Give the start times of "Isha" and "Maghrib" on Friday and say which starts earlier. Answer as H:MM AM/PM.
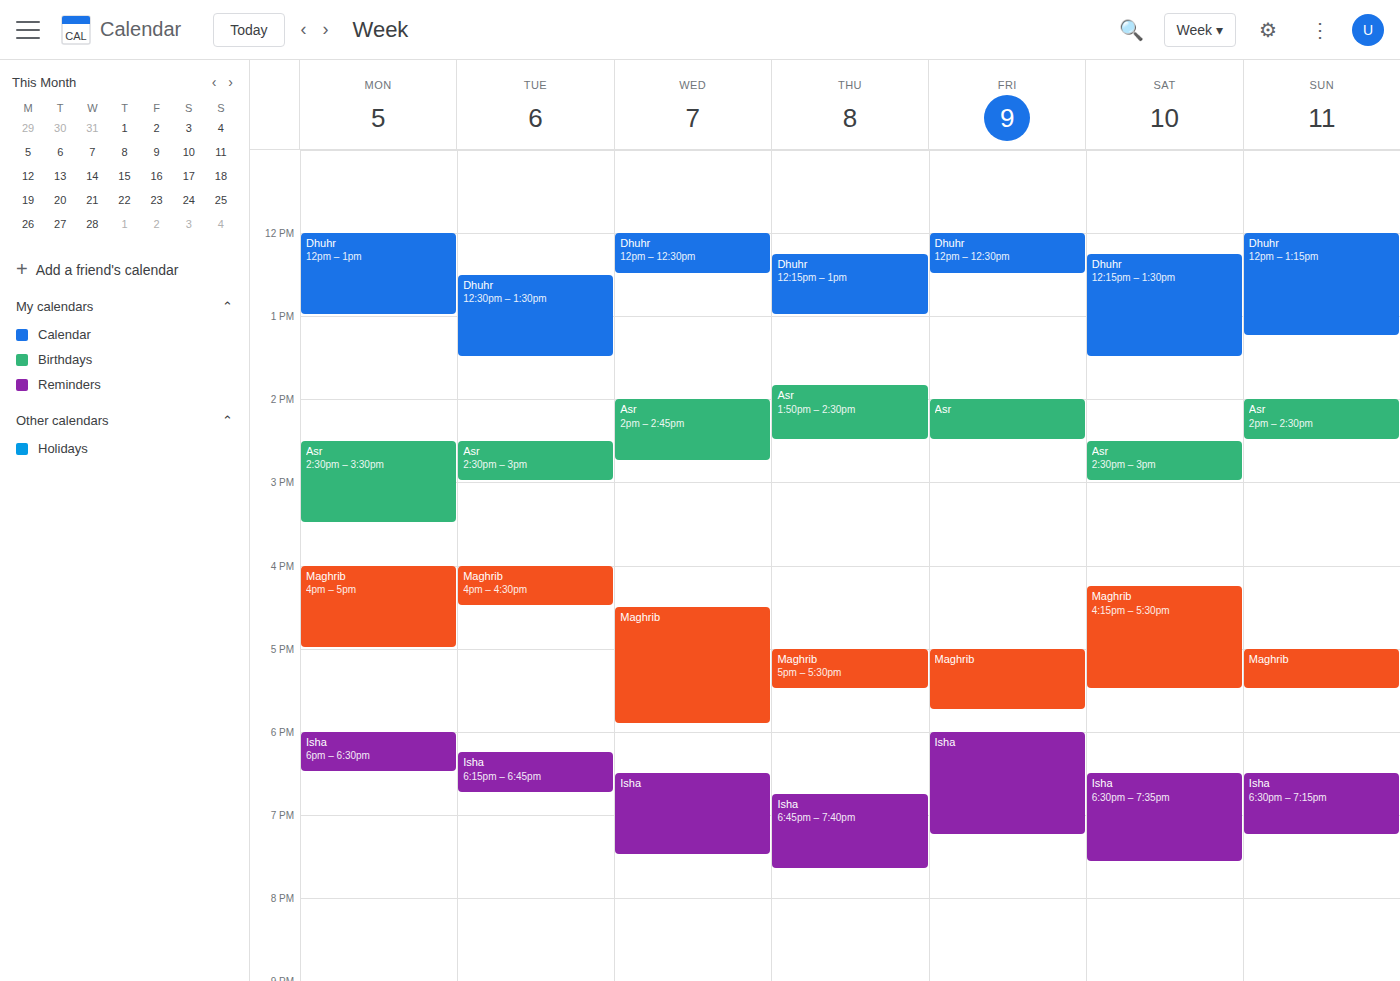
"Maghrib" 5:00 PM; "Isha" 6:00 PM.